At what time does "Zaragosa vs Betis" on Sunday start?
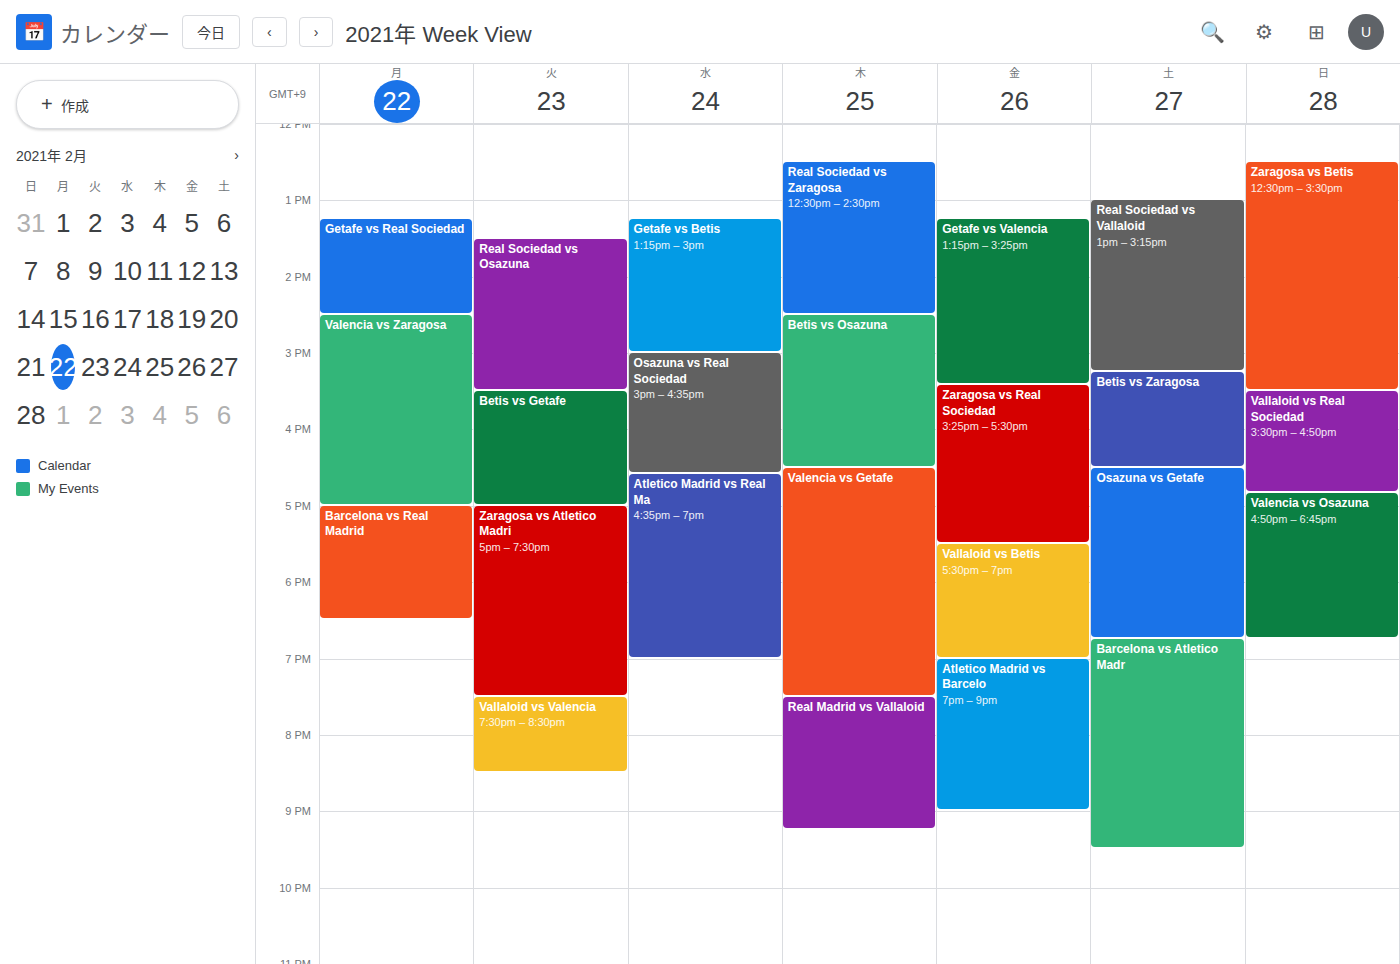
12:30 PM